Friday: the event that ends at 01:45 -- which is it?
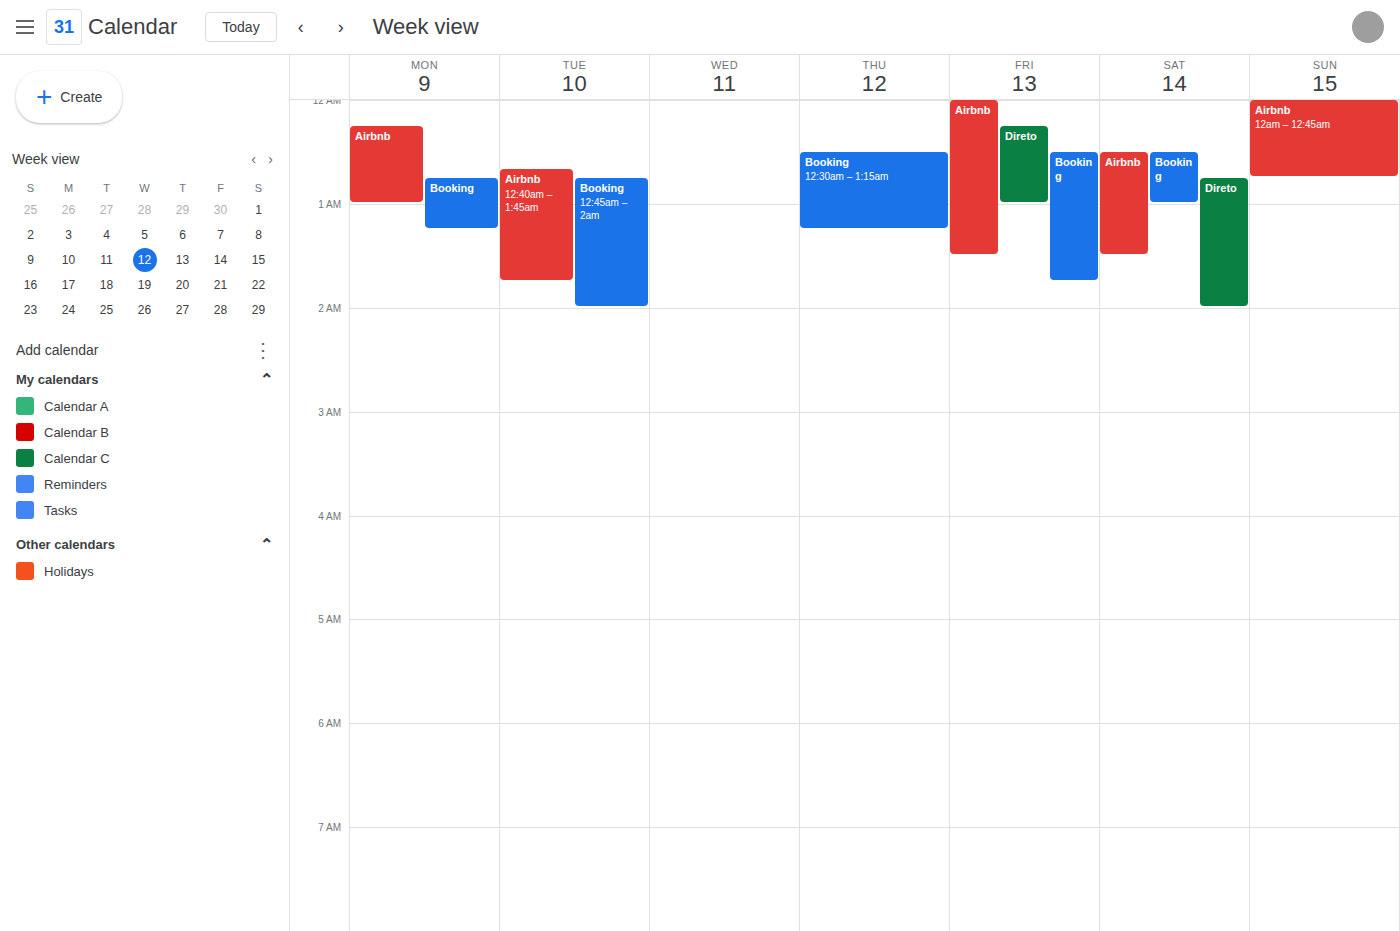
"Booking"